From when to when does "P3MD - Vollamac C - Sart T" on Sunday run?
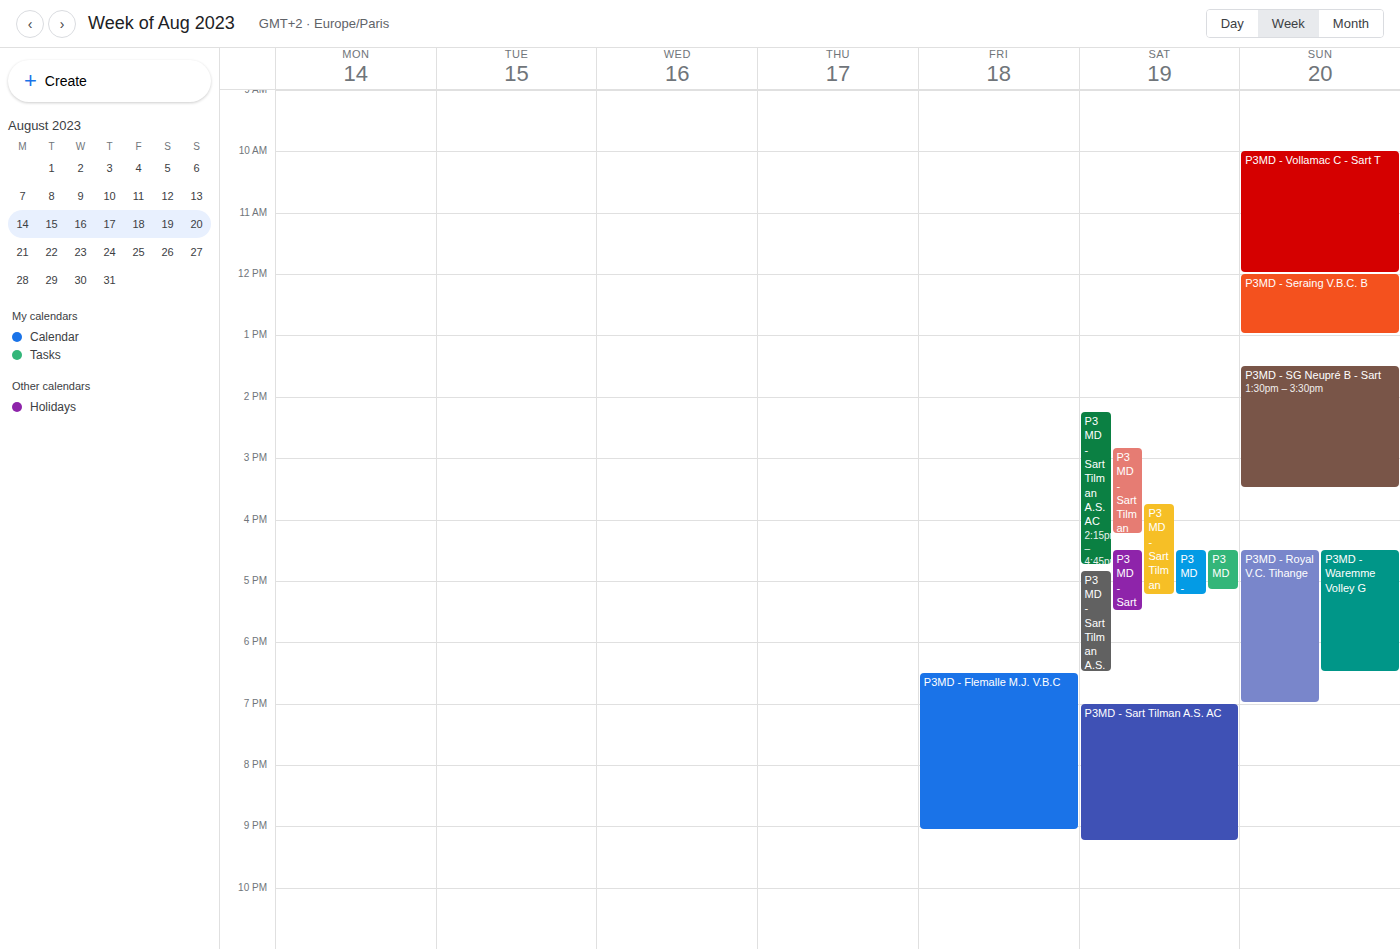
10:00 AM to 12:00 PM